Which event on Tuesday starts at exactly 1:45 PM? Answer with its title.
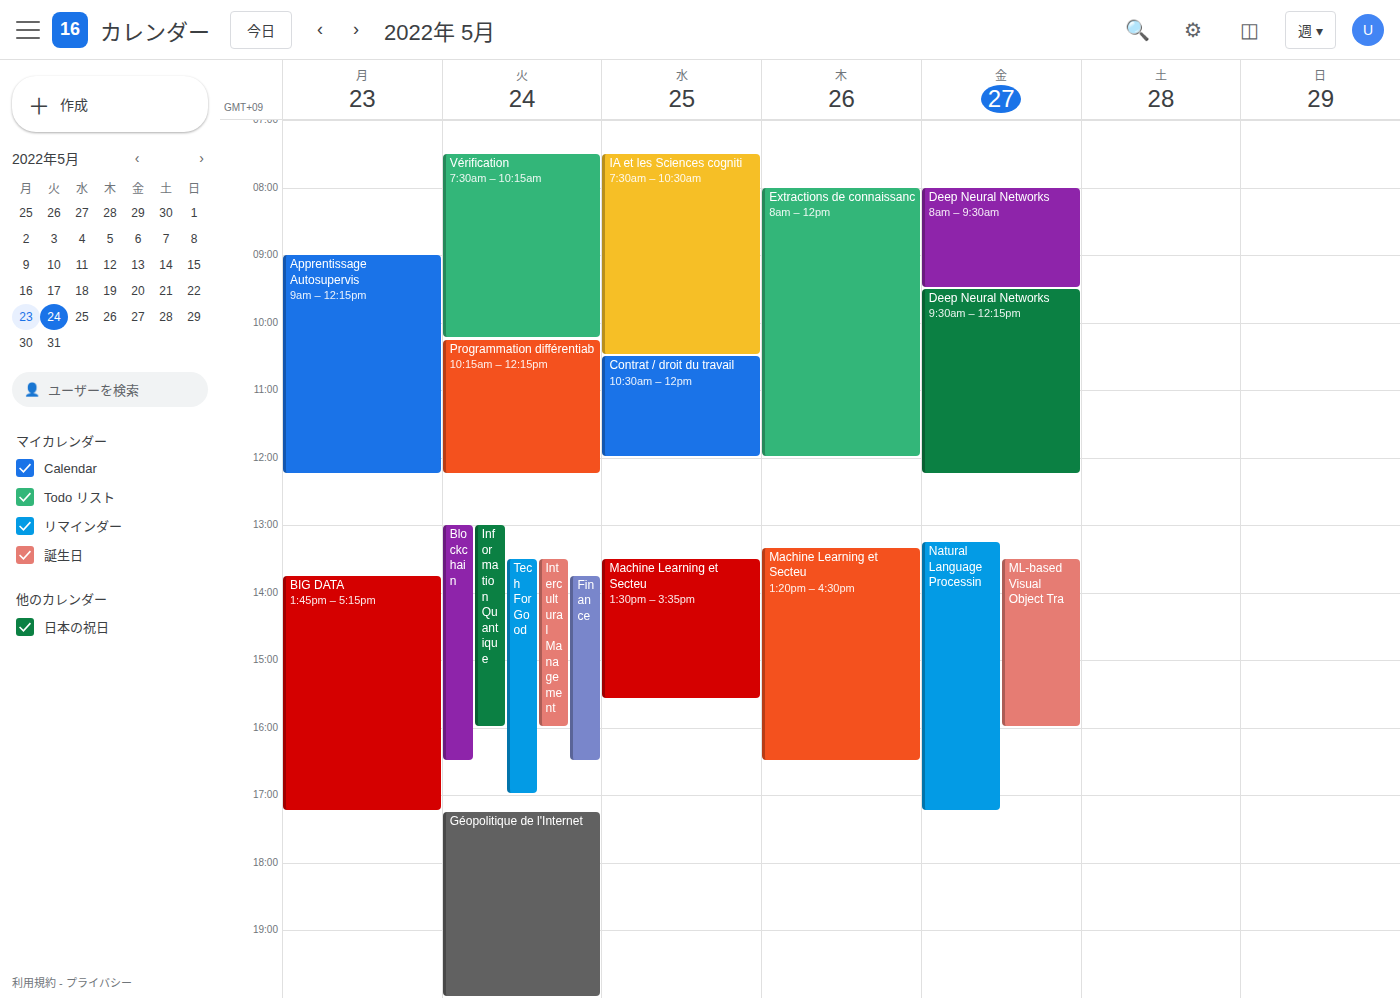
"Finance"